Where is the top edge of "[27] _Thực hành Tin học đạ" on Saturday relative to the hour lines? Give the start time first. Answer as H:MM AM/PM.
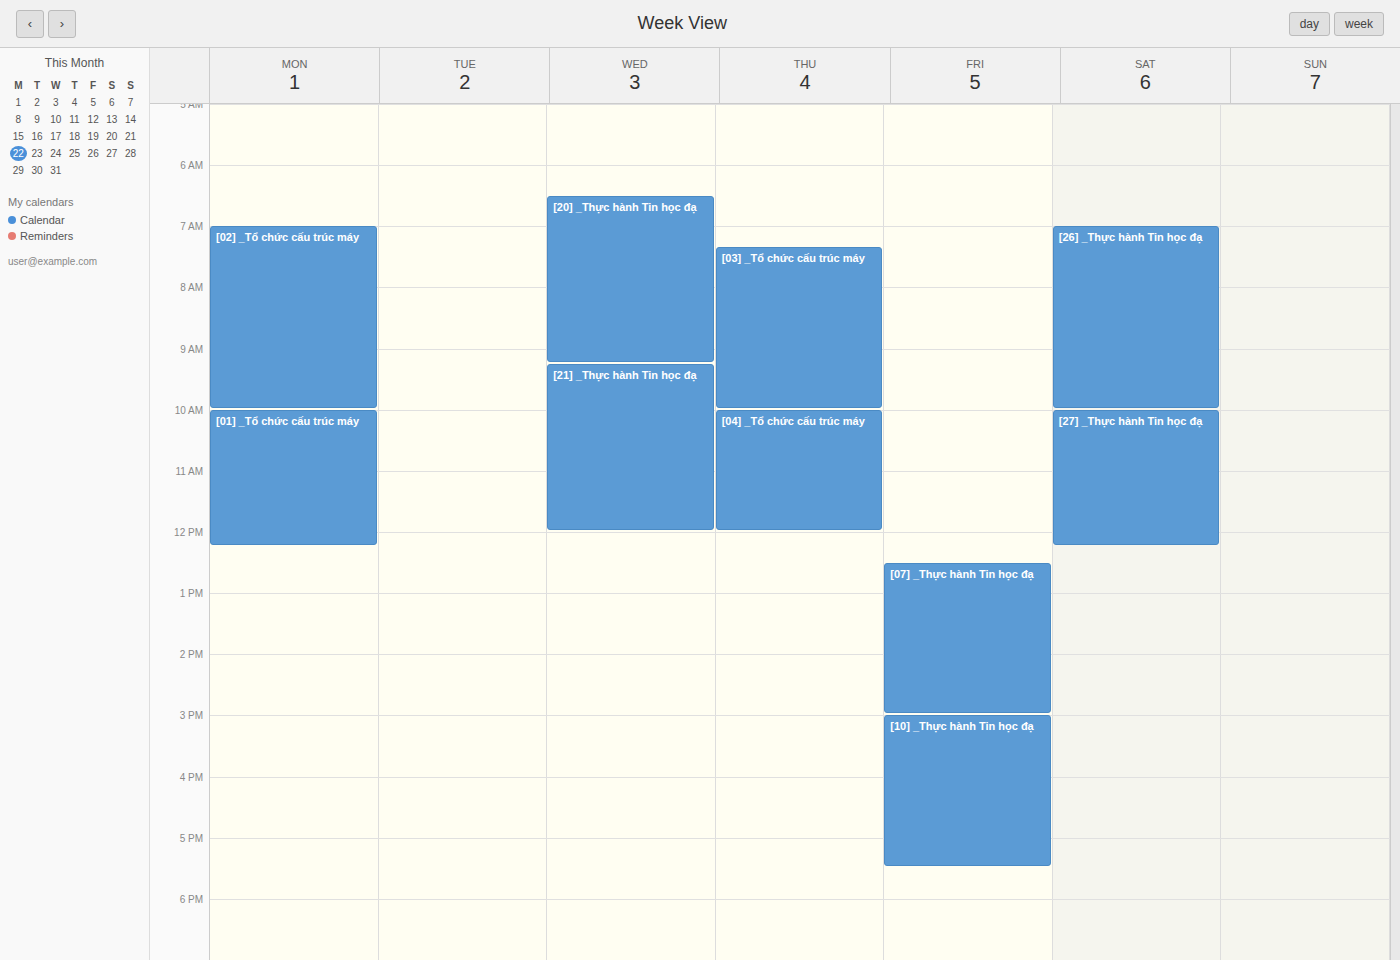
10:00 AM -- exactly on the 10 AM line.